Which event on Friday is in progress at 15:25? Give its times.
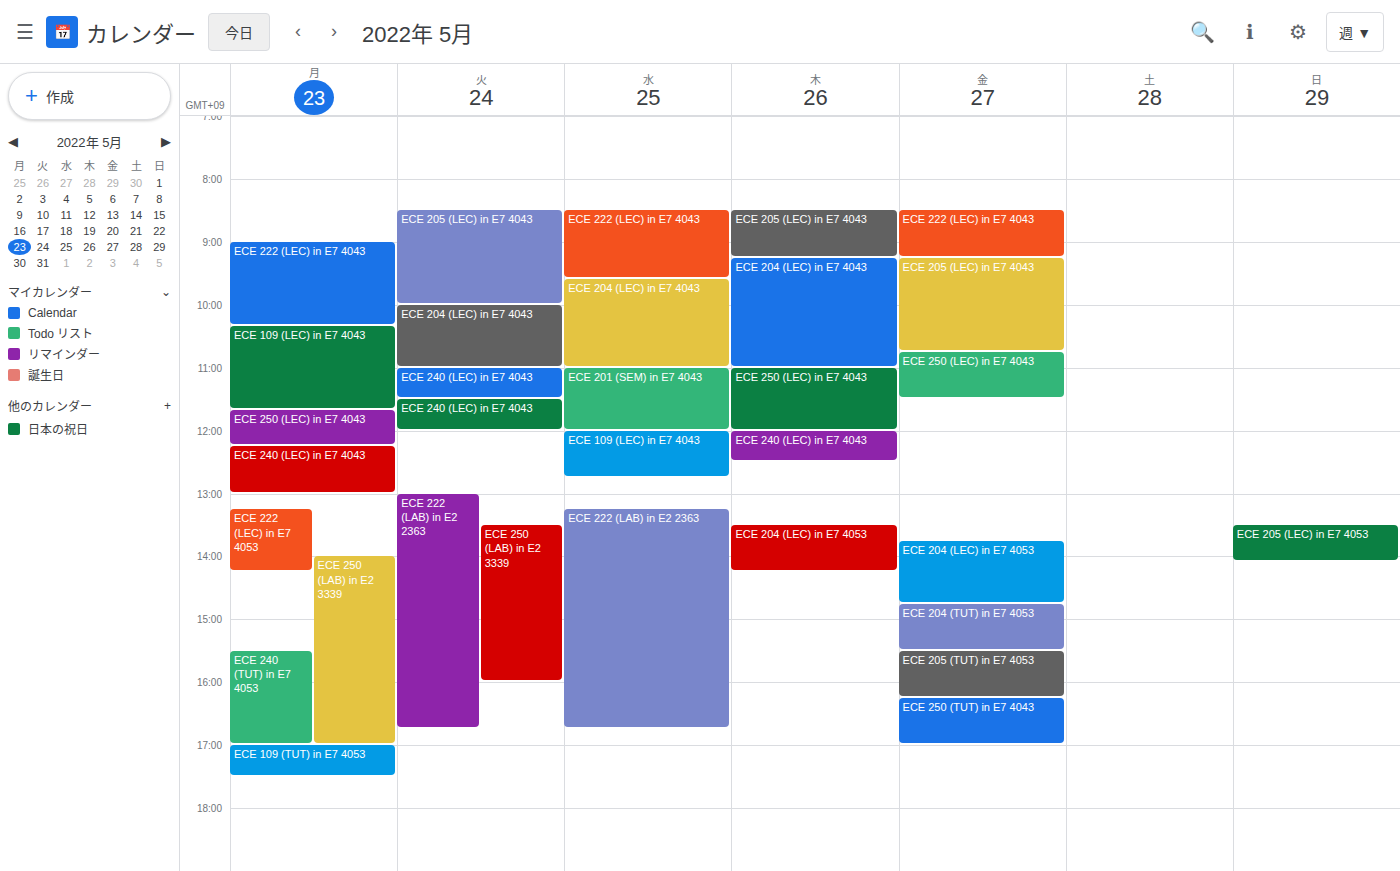
"ECE 204 (TUT) in E7 4053", 14:45 to 15:30